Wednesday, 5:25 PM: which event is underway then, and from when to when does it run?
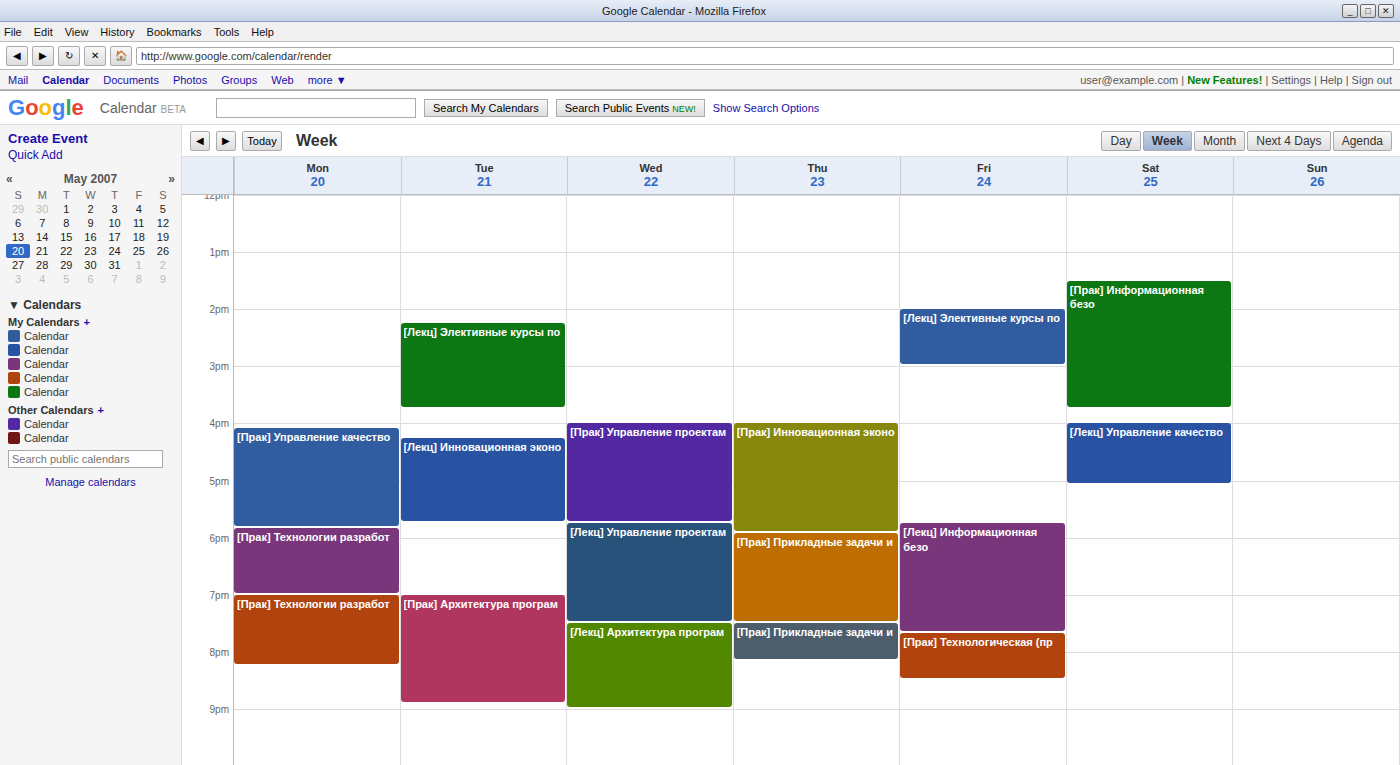
"[Прак] Управление проектам", 4:00 PM to 5:45 PM